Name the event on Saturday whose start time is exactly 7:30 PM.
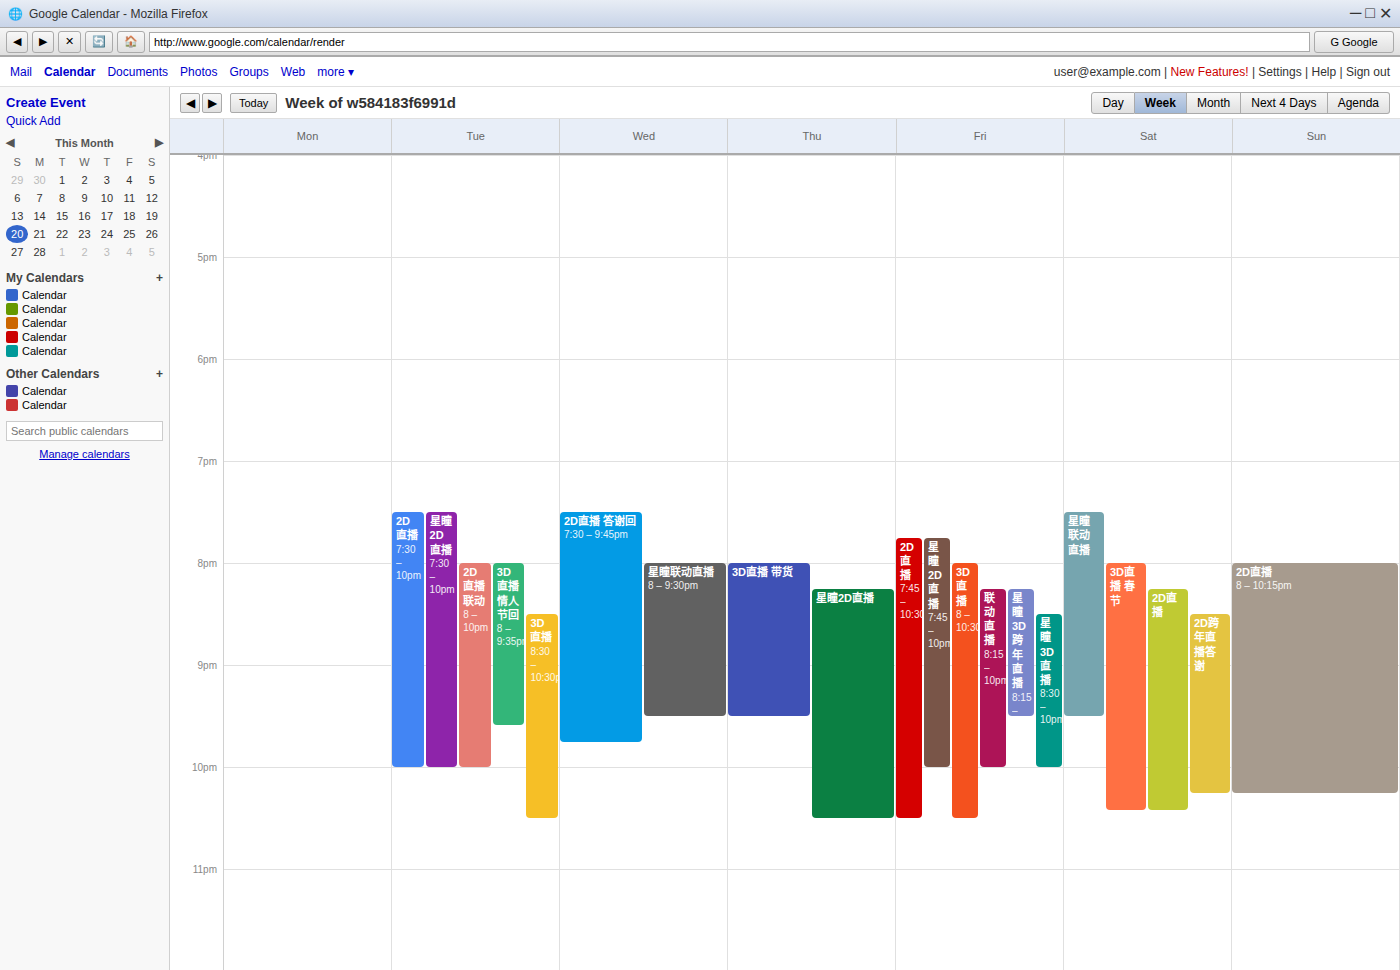
"星瞳联动直播"